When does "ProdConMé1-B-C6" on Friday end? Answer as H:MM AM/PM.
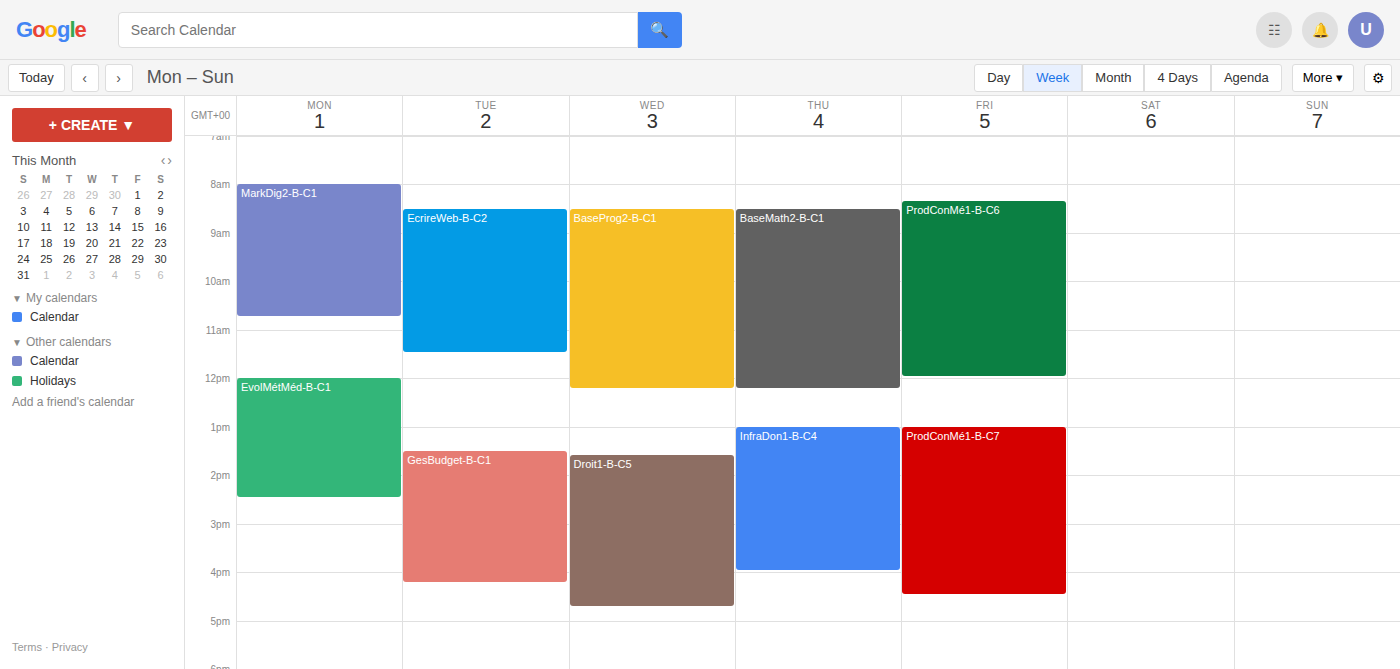
12:00 PM